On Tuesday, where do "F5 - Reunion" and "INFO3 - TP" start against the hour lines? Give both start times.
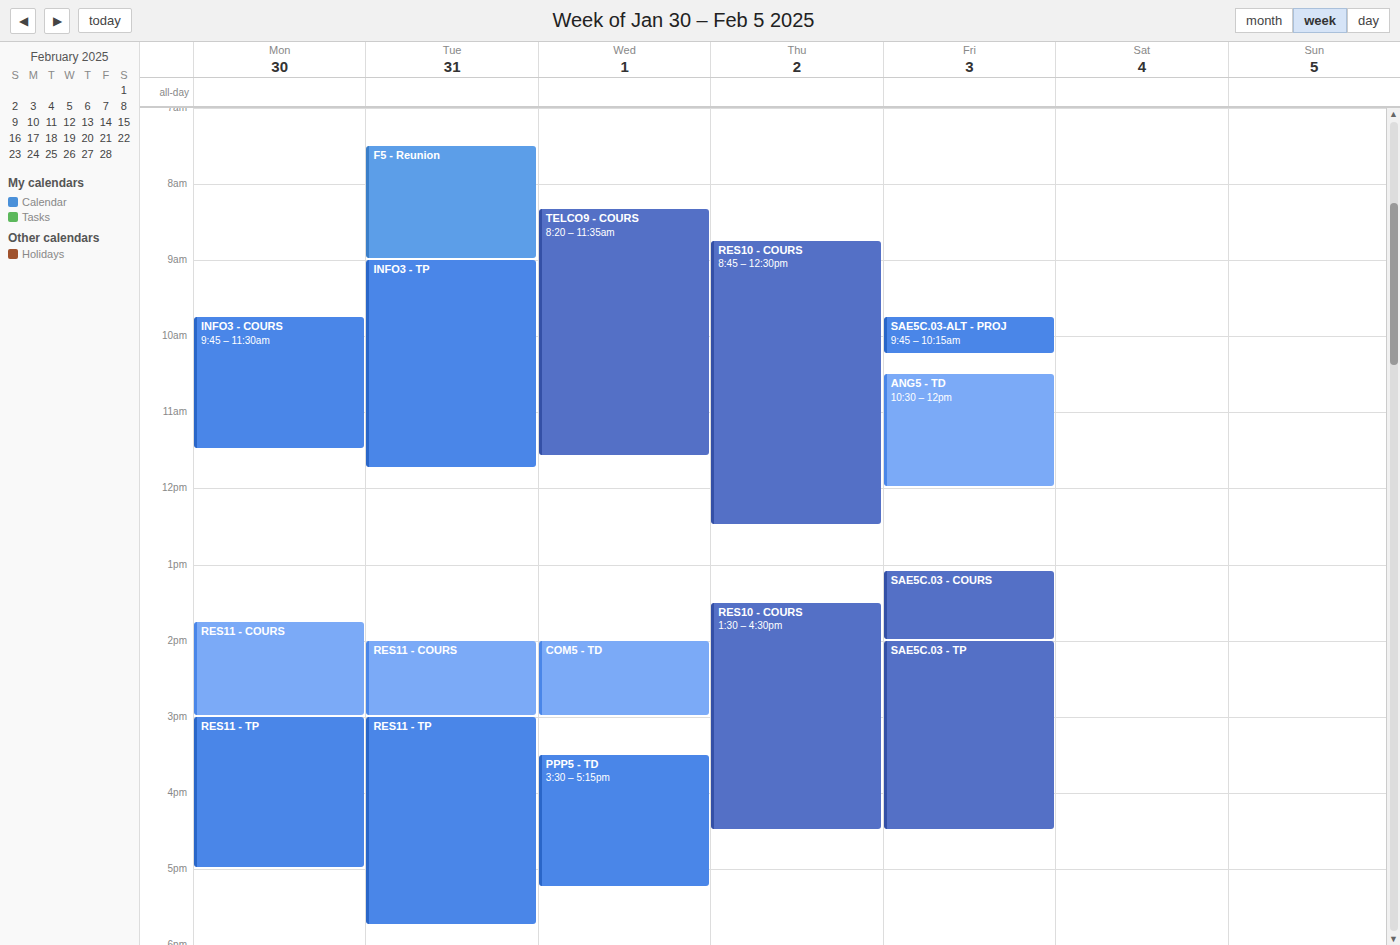
"F5 - Reunion": 7:30 AM, halfway between the 7 AM and 8 AM lines. "INFO3 - TP": 9:00 AM, exactly on the 9 AM line.